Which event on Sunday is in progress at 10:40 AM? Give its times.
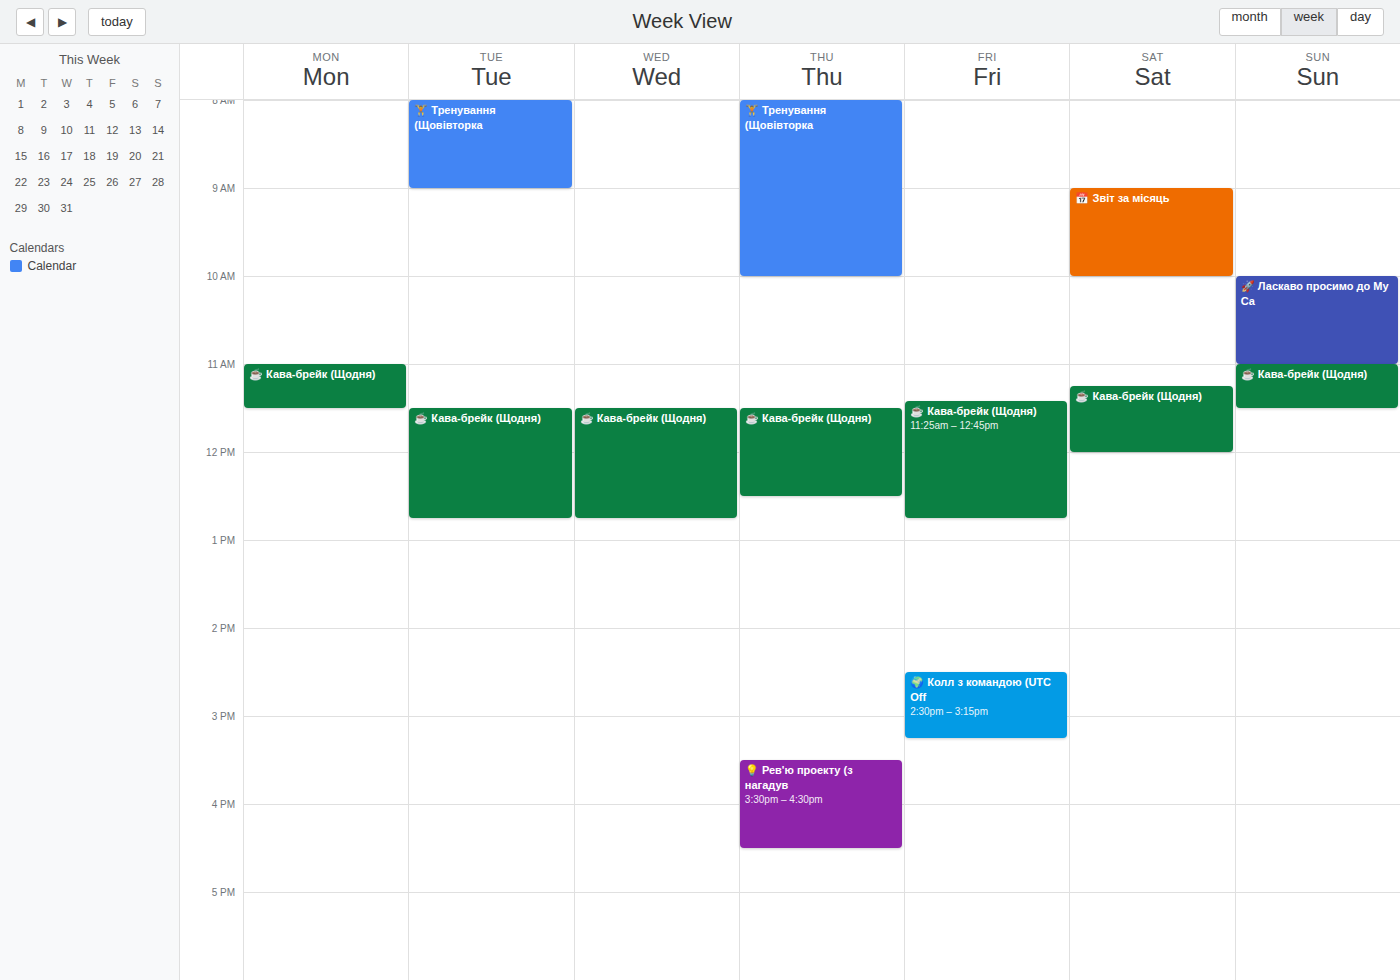
"🚀 Ласкаво просимо до My Ca", 10:00 AM to 11:00 AM